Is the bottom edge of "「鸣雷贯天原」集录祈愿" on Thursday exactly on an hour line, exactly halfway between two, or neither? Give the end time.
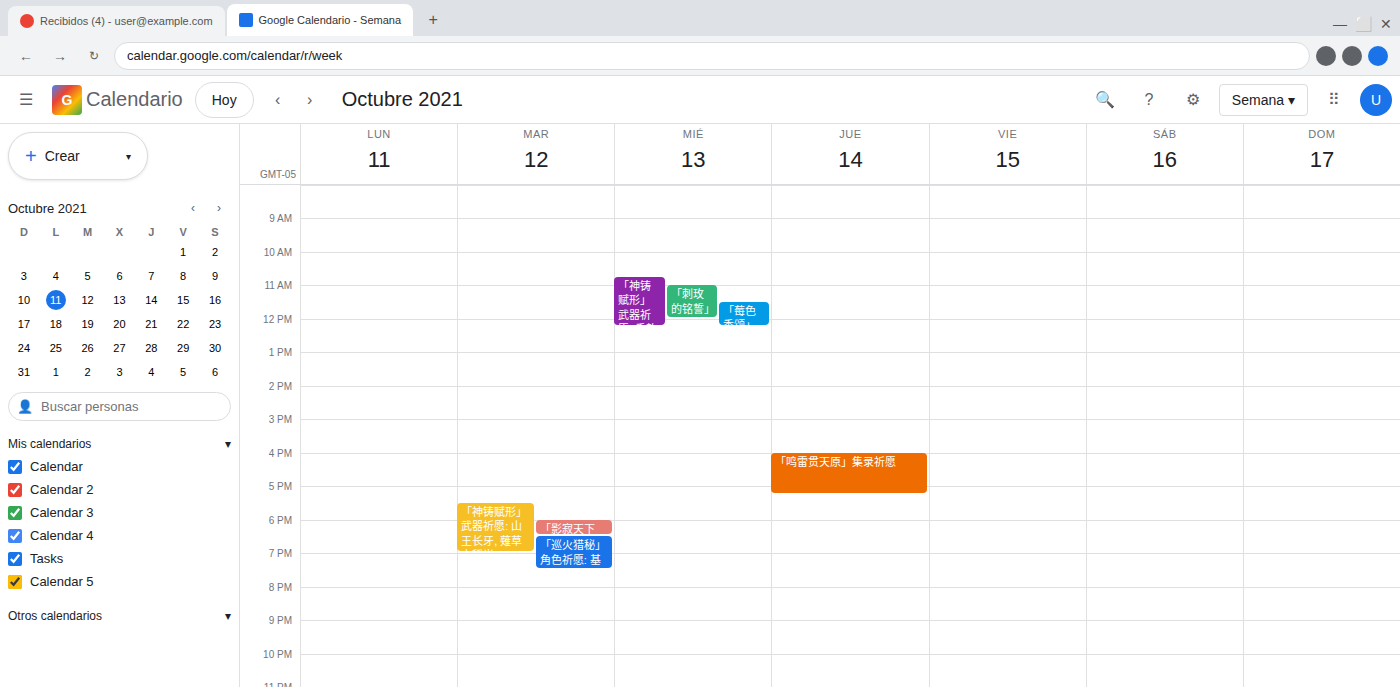
5:15 PM -- neither: a quarter of the way from the 5 PM line to the 6 PM line.